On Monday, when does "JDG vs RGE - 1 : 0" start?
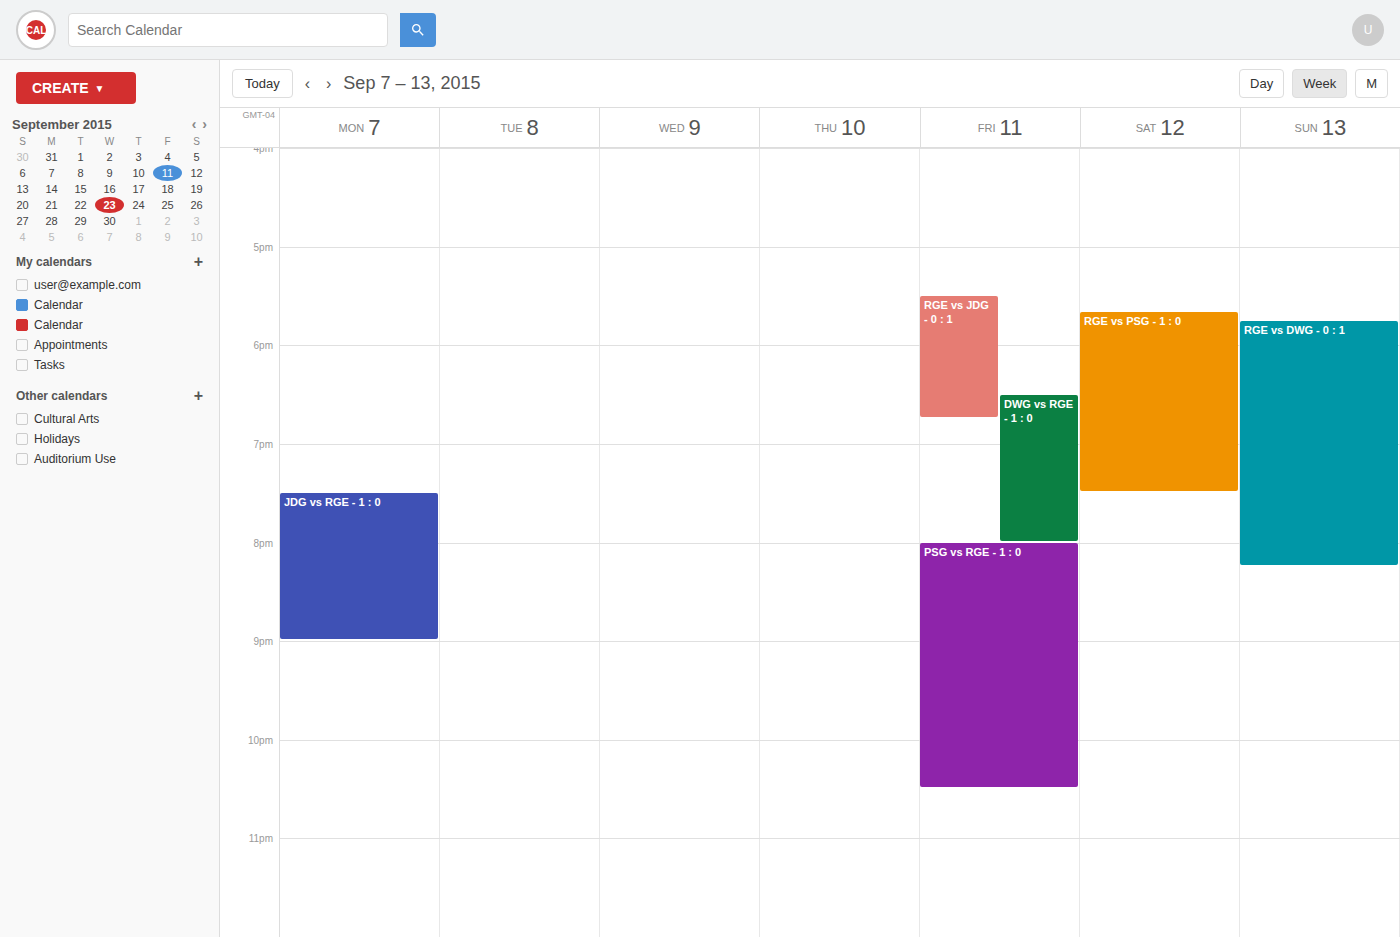
7:30 PM